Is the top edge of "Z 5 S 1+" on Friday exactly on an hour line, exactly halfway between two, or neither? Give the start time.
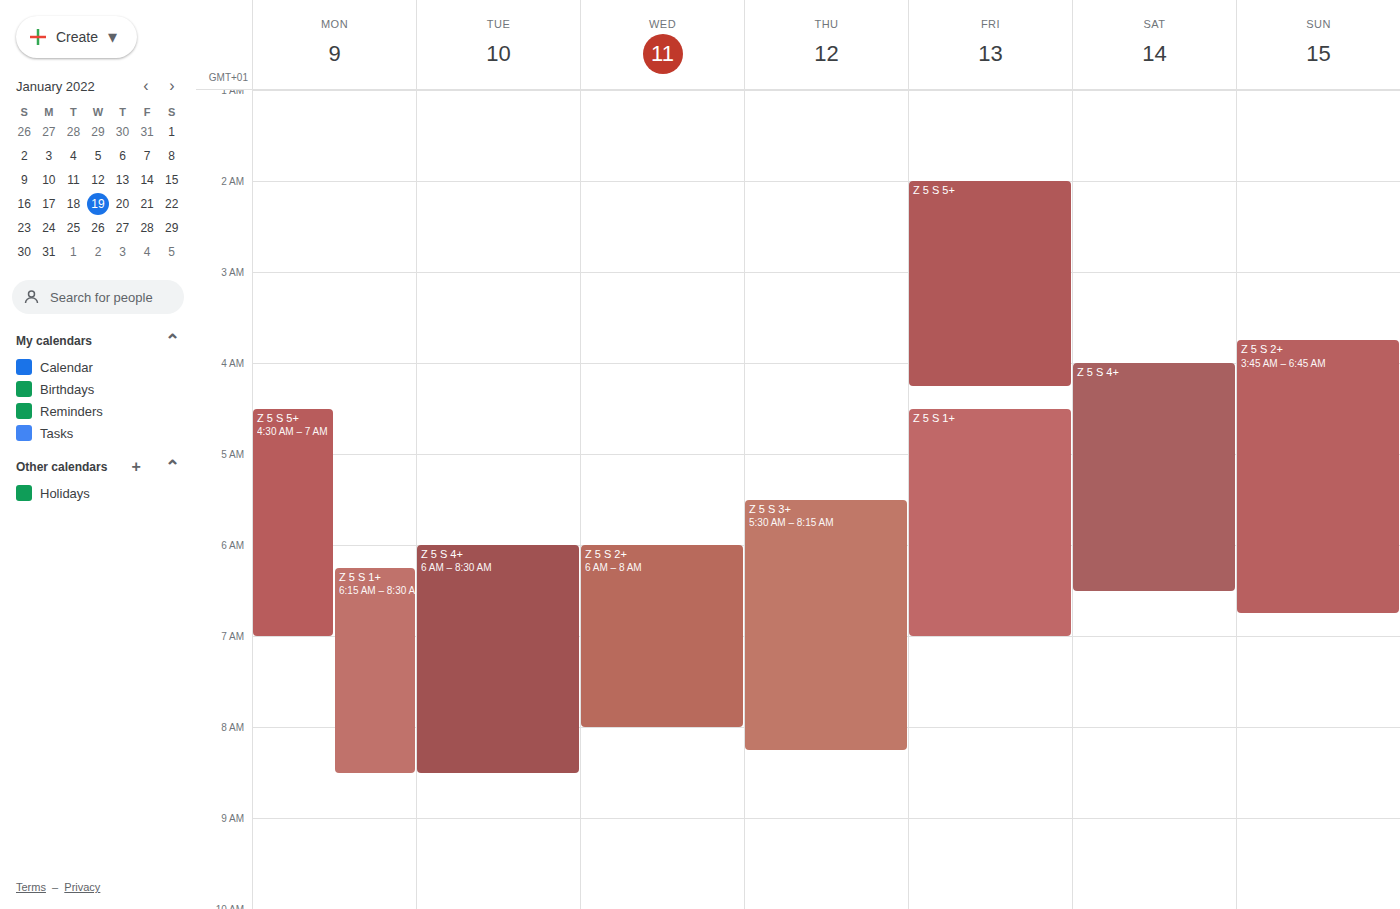
4:30 AM -- halfway between the 4 AM and 5 AM lines.